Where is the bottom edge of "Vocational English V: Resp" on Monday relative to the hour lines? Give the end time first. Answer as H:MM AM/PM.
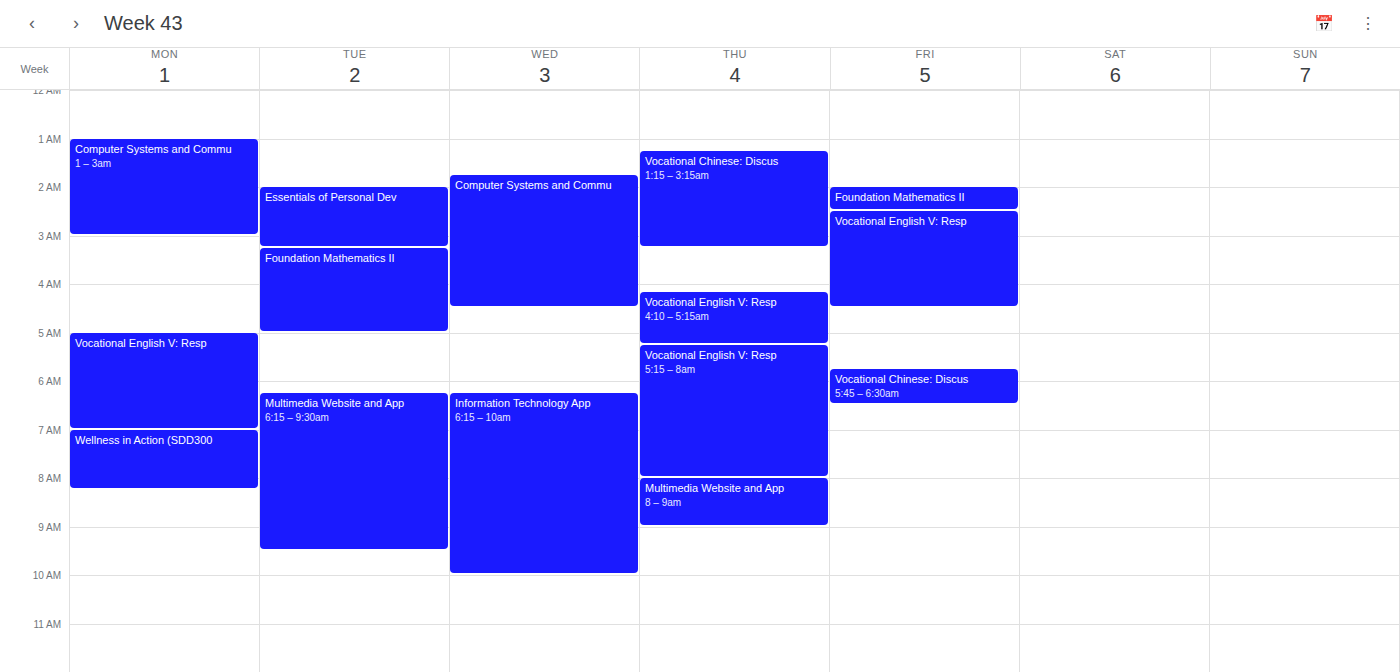
7:00 AM -- exactly on the 7 AM line.